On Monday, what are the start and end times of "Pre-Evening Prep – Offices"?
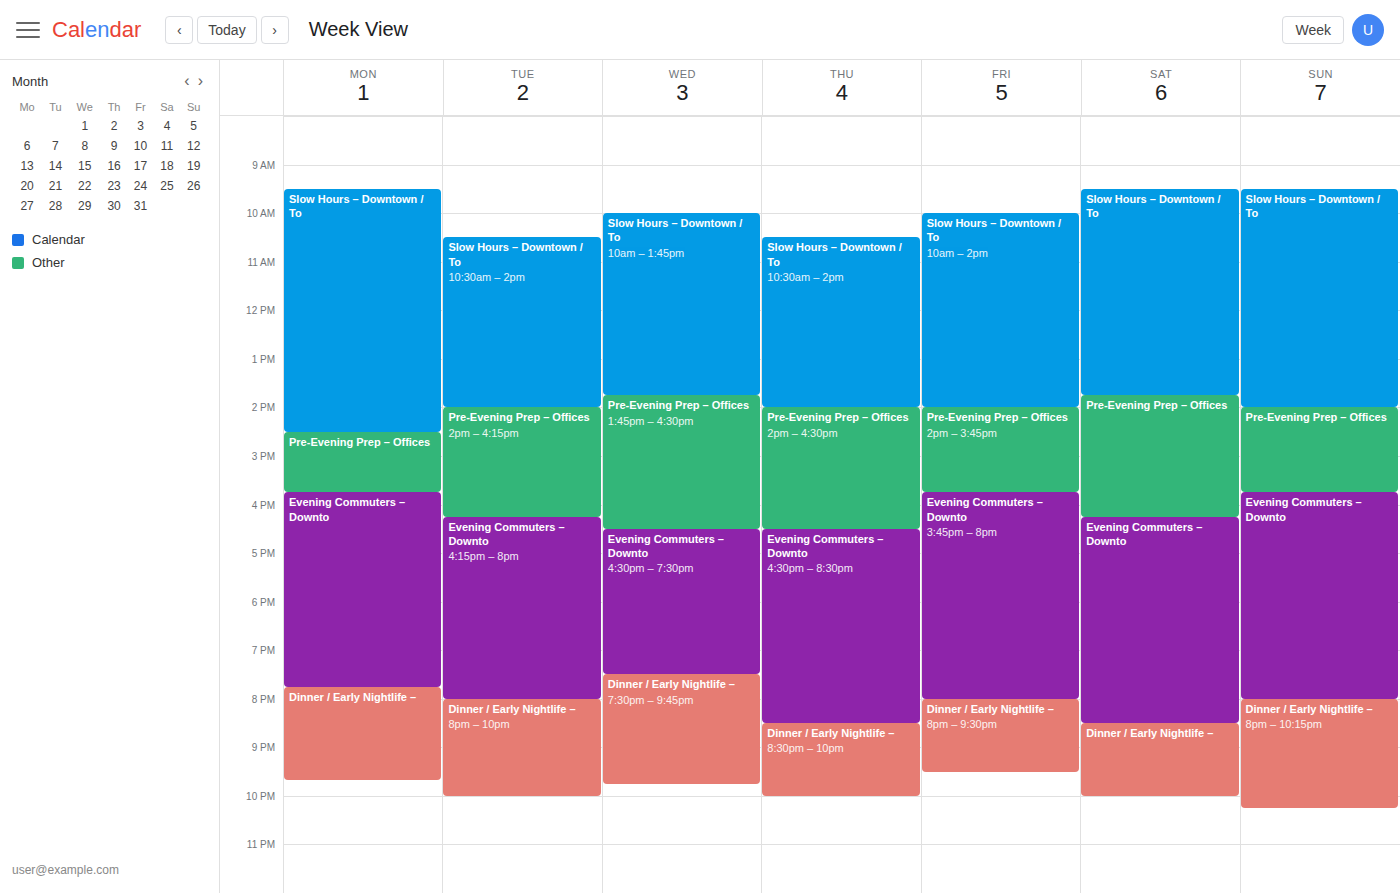
2:30 PM to 3:45 PM